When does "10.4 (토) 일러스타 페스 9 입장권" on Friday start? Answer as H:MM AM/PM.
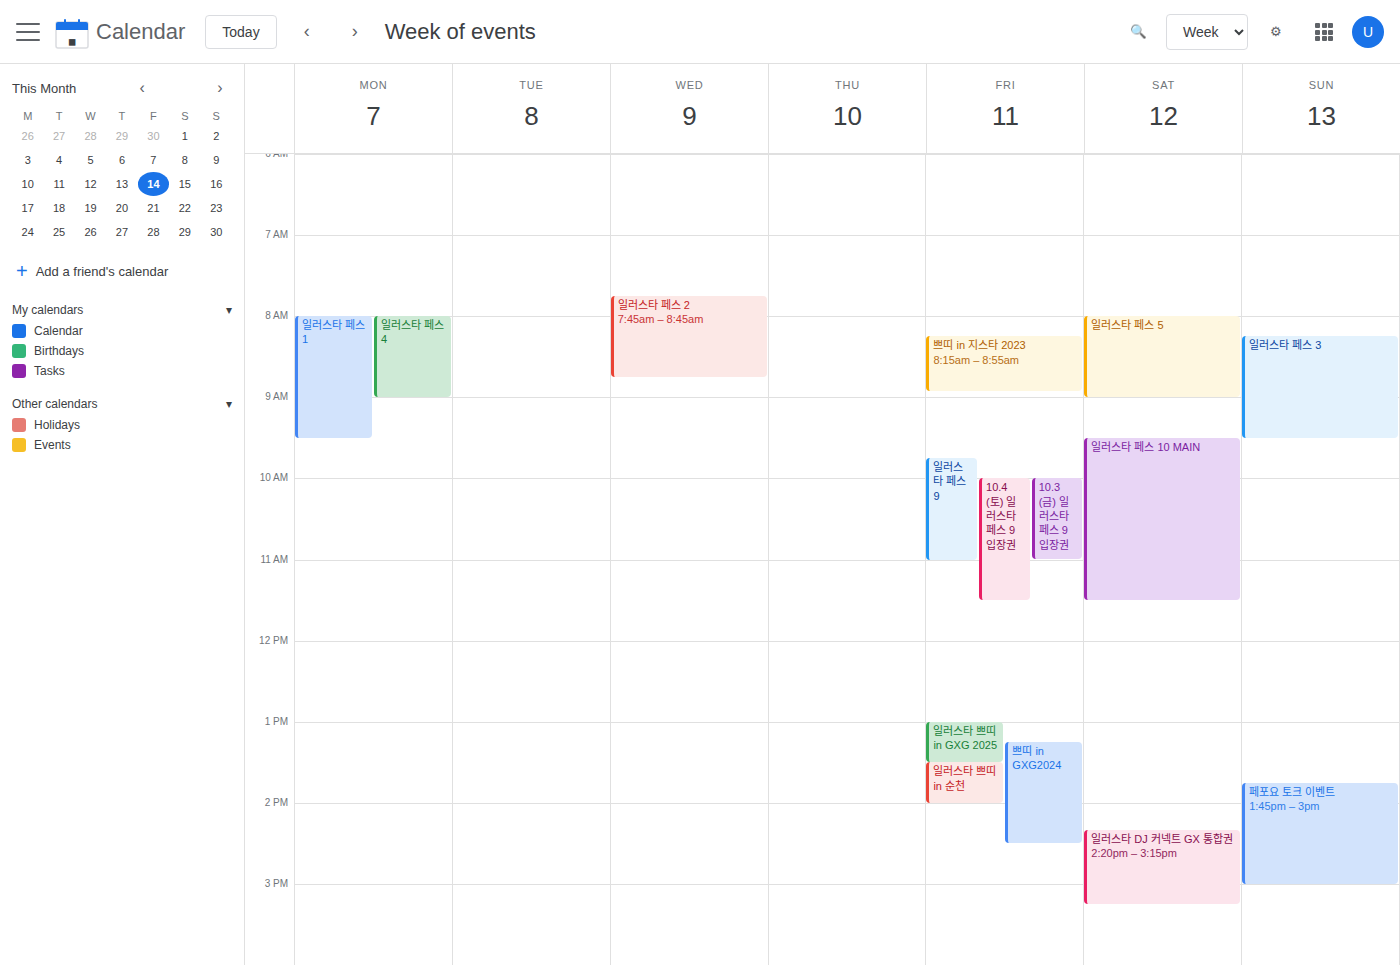
10:00 AM